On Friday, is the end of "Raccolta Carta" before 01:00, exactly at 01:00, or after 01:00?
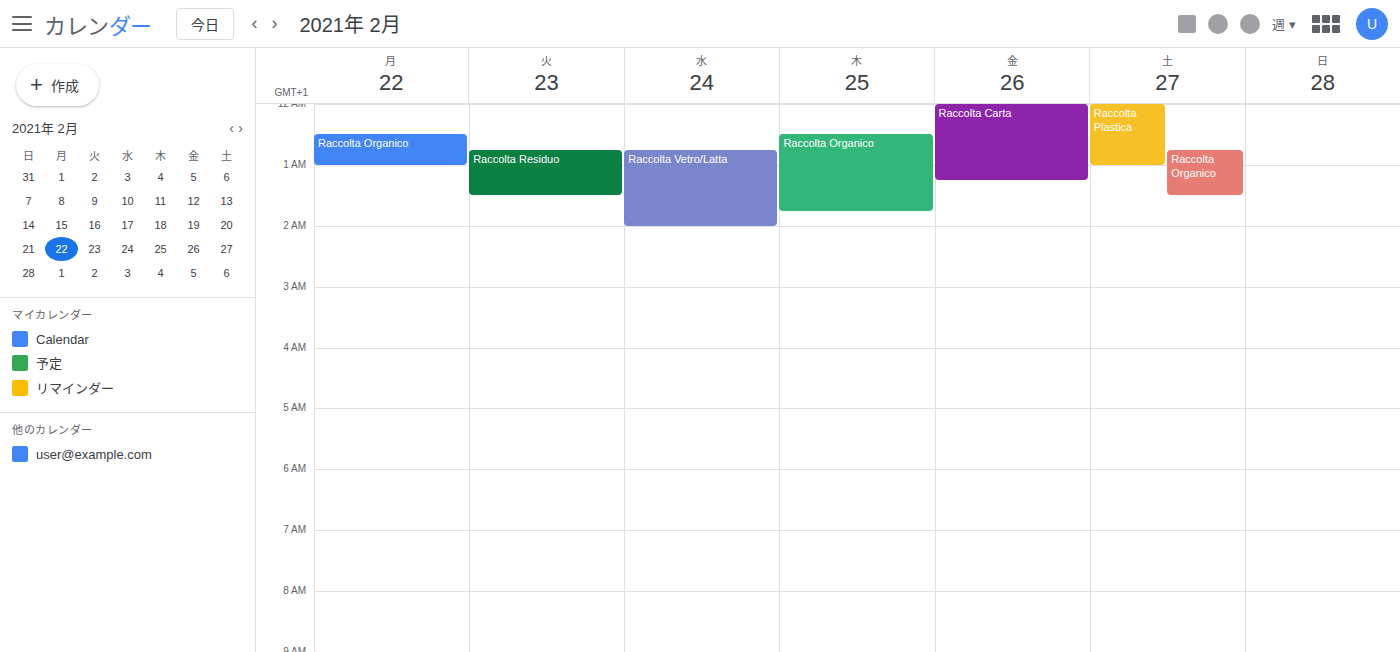
01:15 -- after 01:00, 15 minutes below the 01:00 line.